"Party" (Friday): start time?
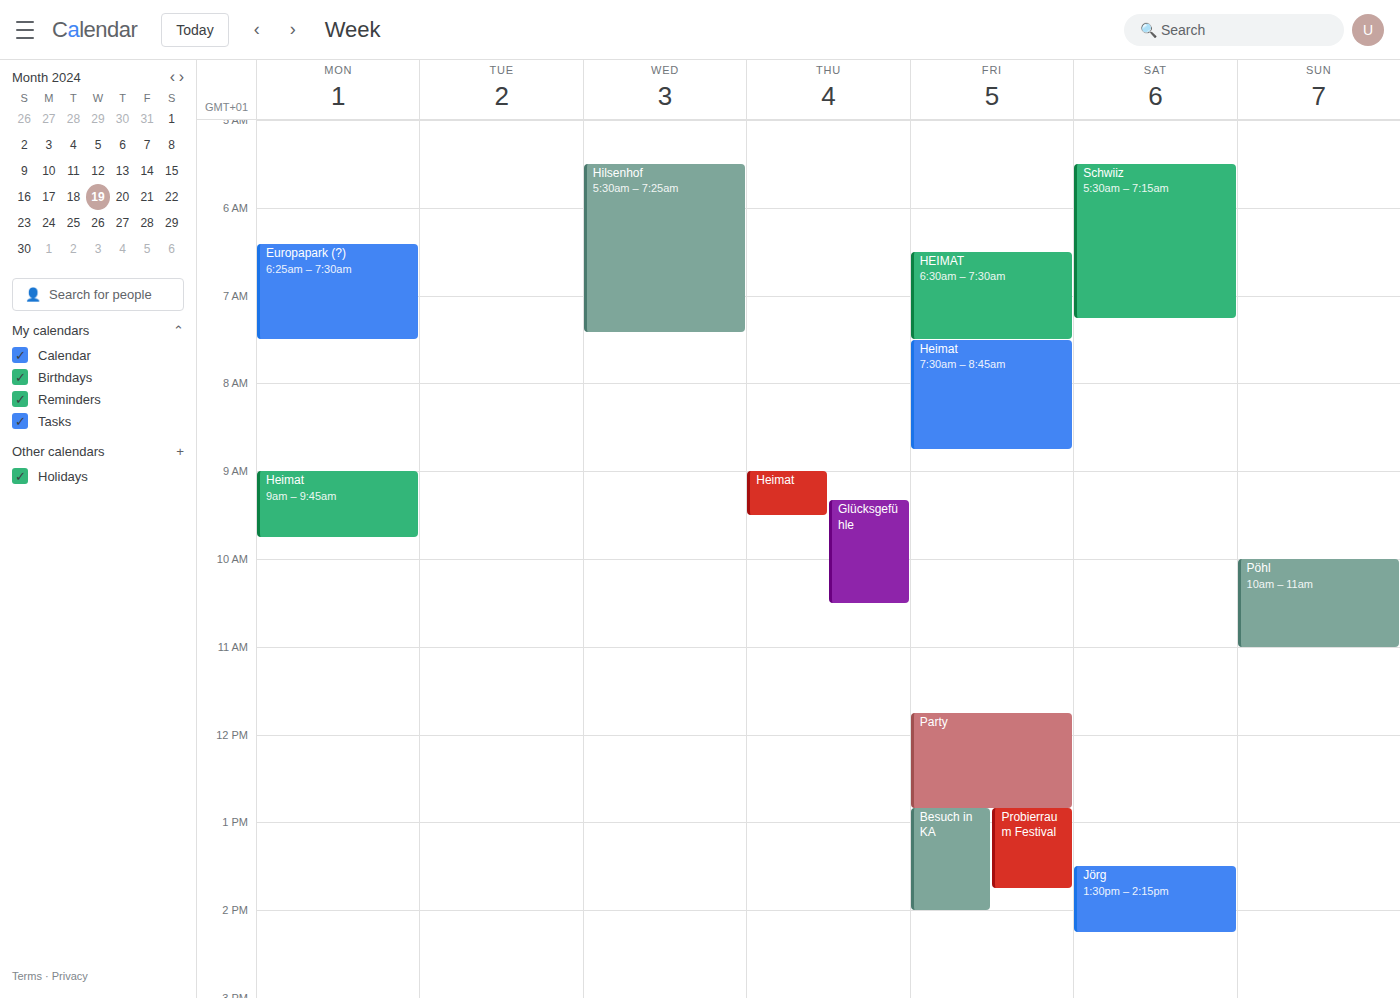
11:45 AM